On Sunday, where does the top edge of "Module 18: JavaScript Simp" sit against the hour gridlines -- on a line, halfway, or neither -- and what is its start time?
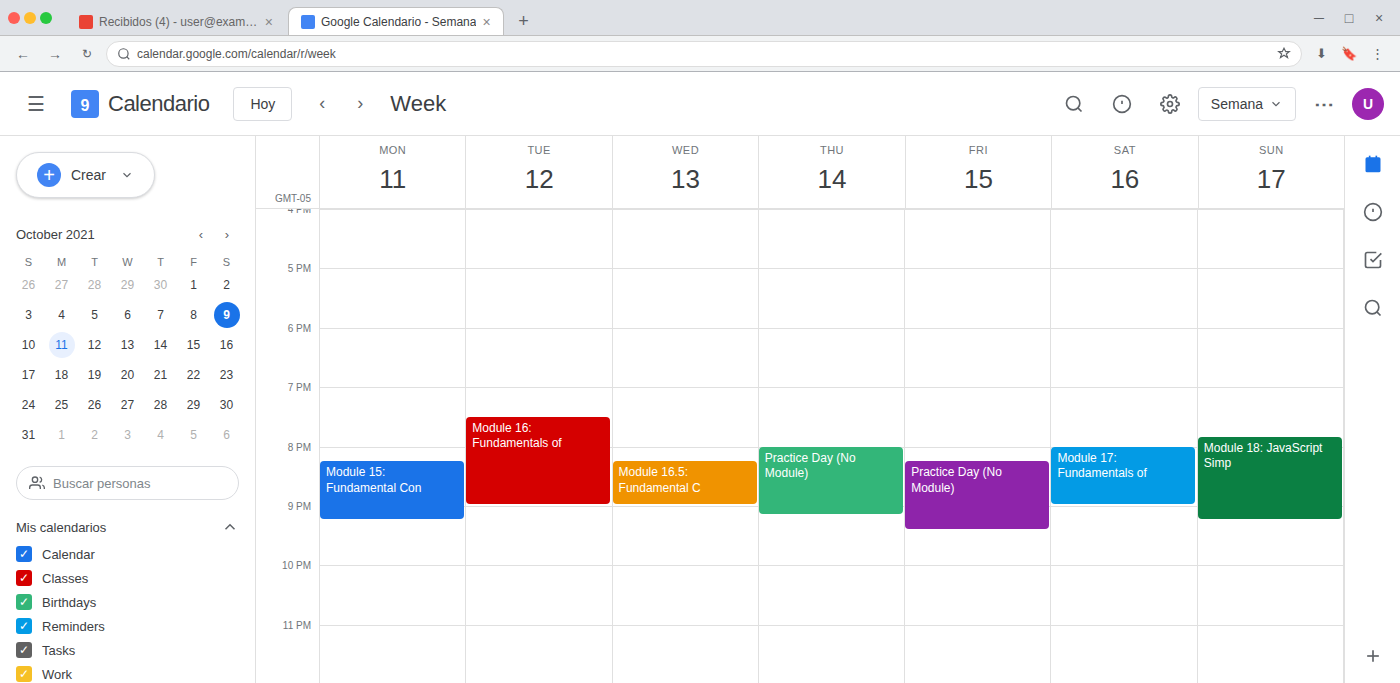
7:50 PM -- neither: 50 minutes below the 7 PM line and 10 minutes above the 8 PM line.